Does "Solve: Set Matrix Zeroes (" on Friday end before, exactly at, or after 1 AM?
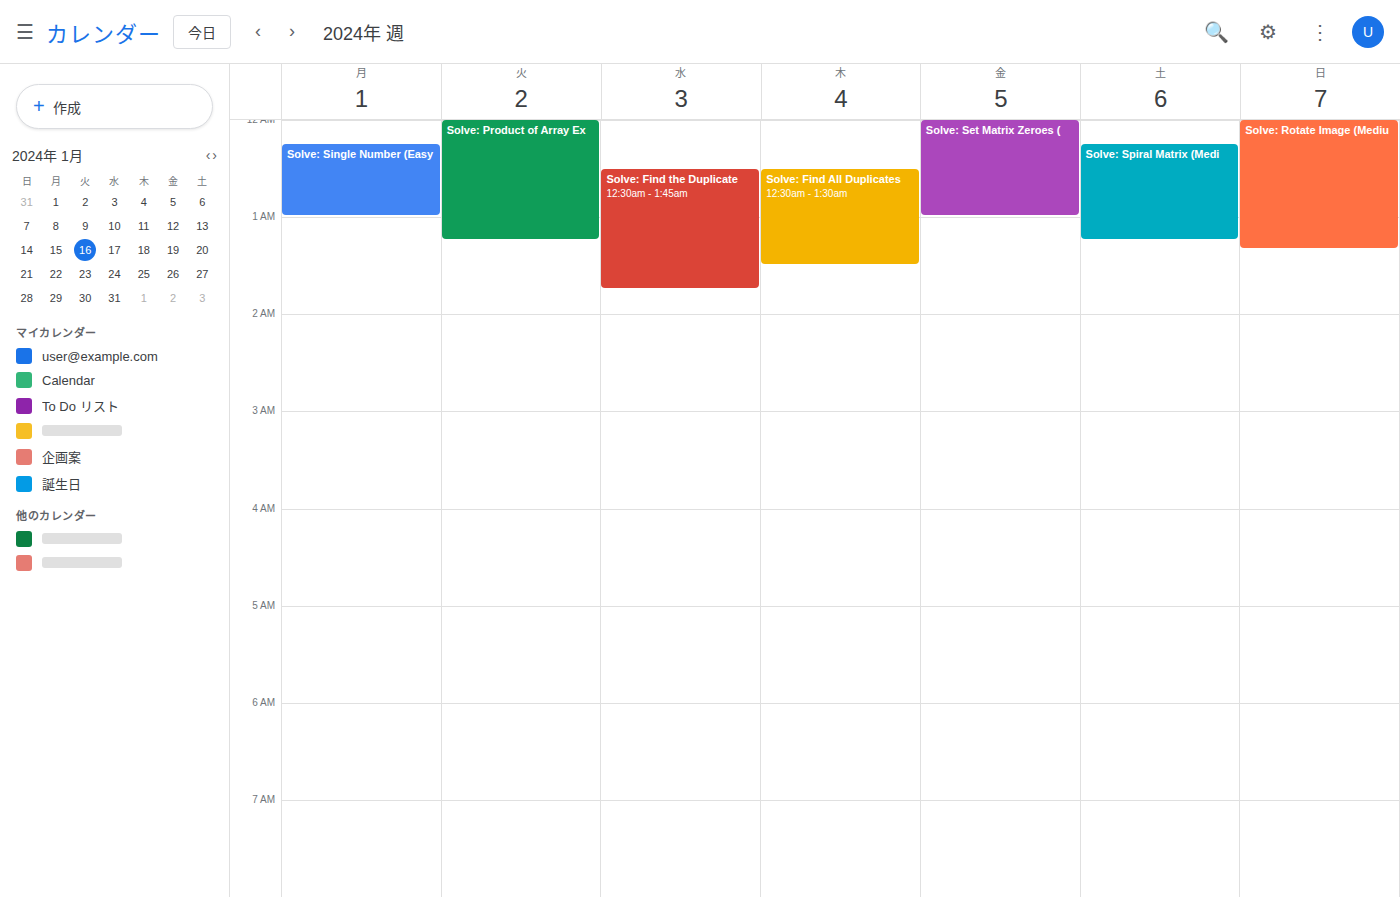
1:00 AM -- exactly at 1 AM, on the 1 AM line.